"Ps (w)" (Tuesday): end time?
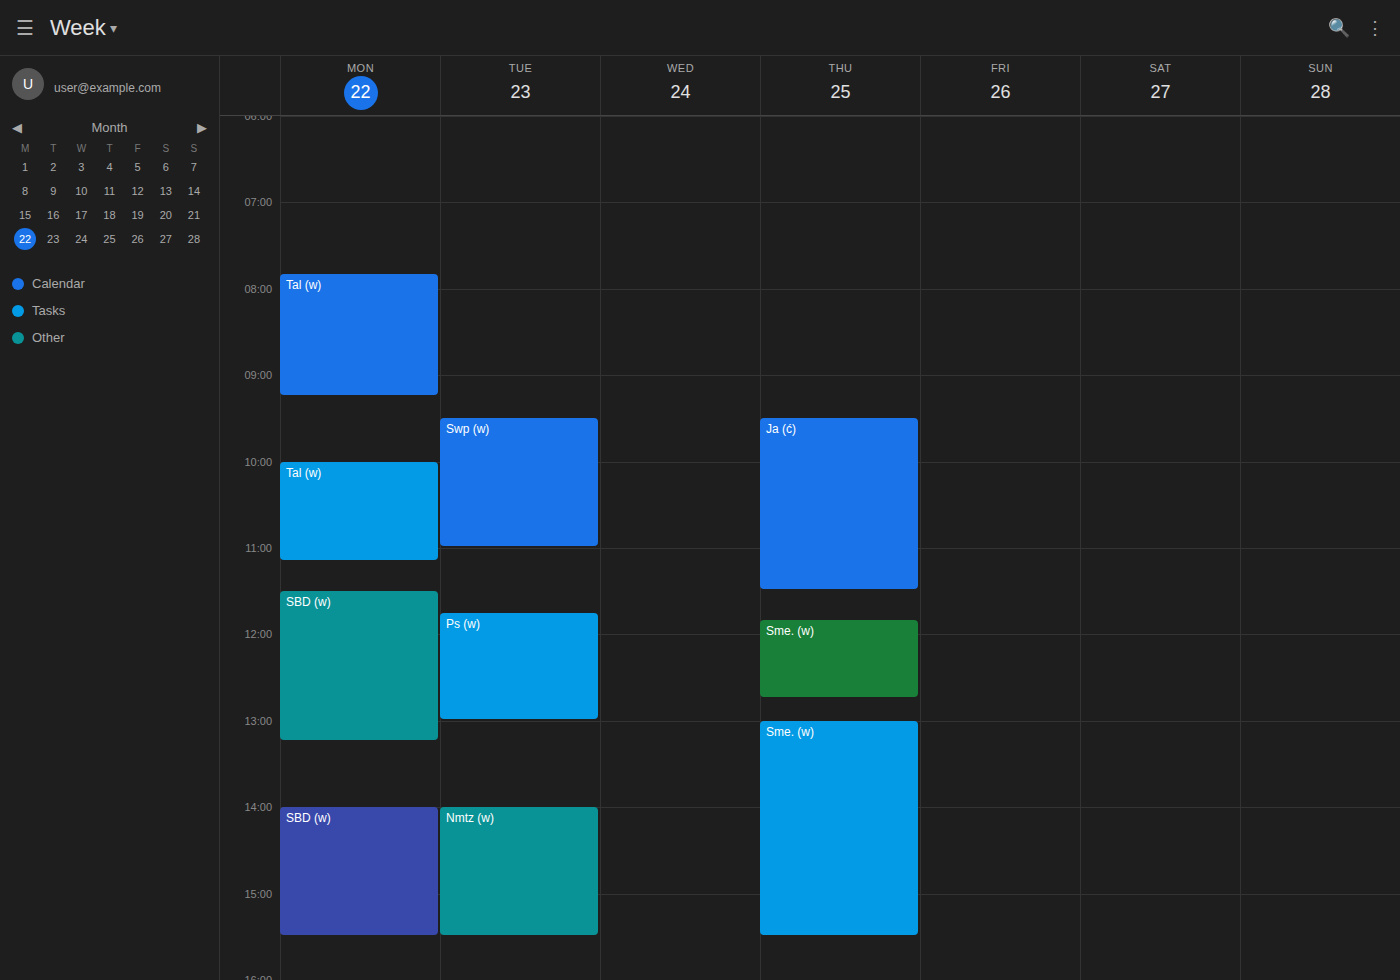
1:00 PM